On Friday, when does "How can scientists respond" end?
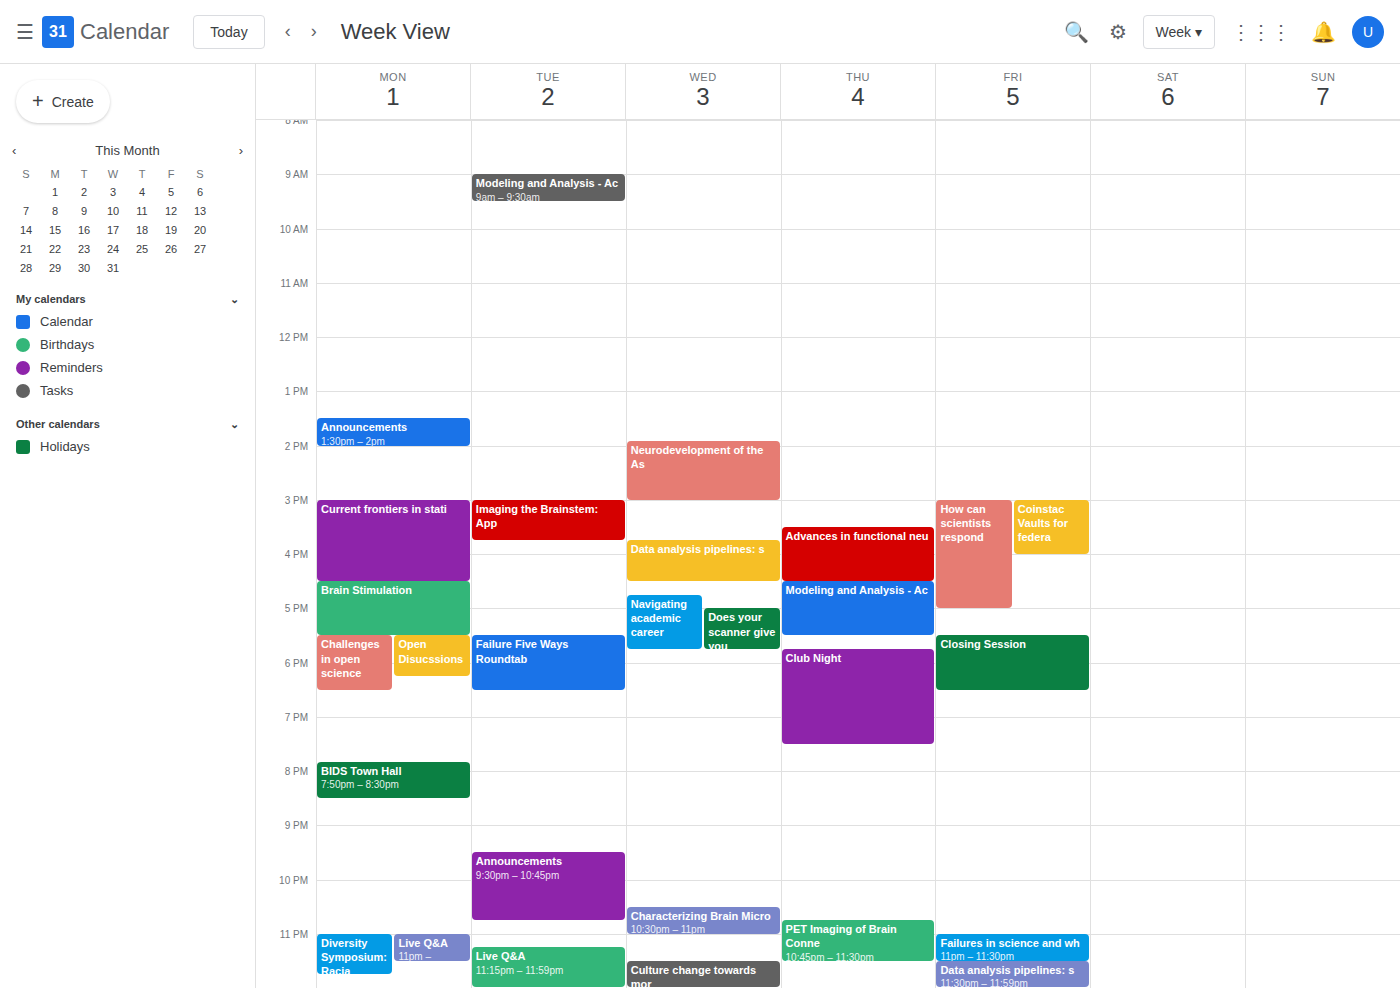
17:00